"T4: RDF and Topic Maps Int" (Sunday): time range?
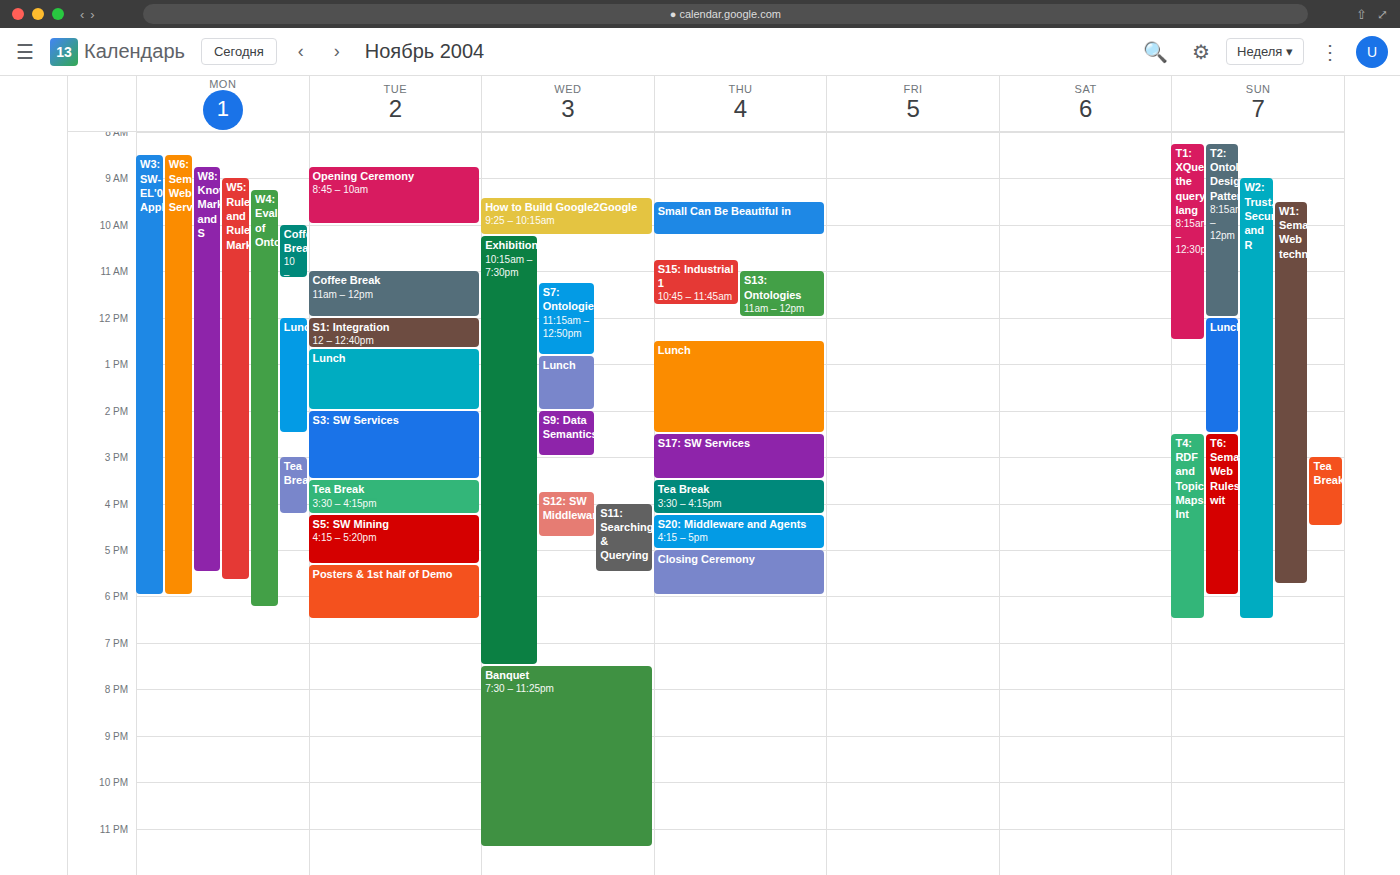
2:30 PM to 6:30 PM